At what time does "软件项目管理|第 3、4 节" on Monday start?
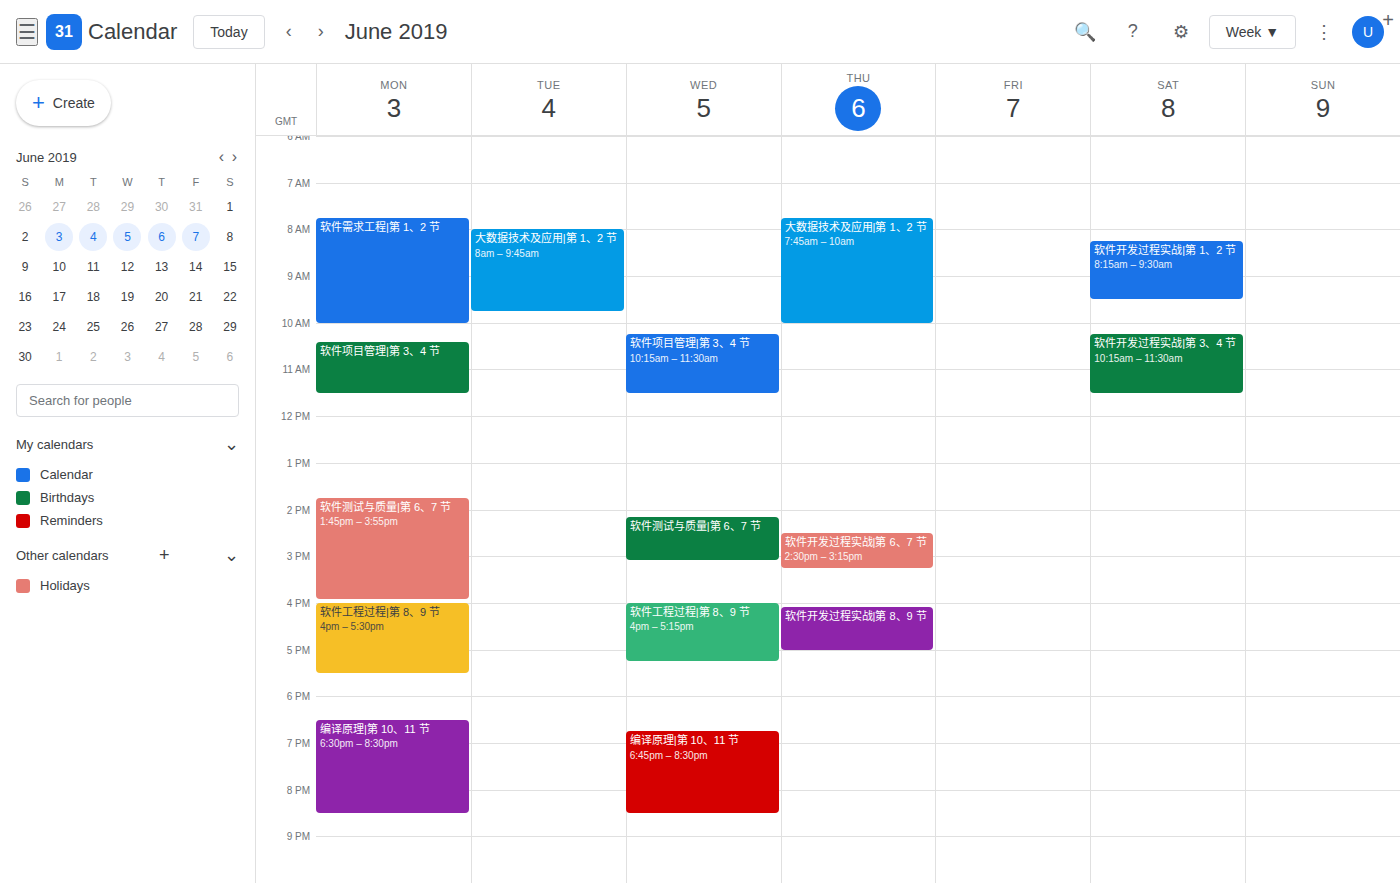
10:25 AM